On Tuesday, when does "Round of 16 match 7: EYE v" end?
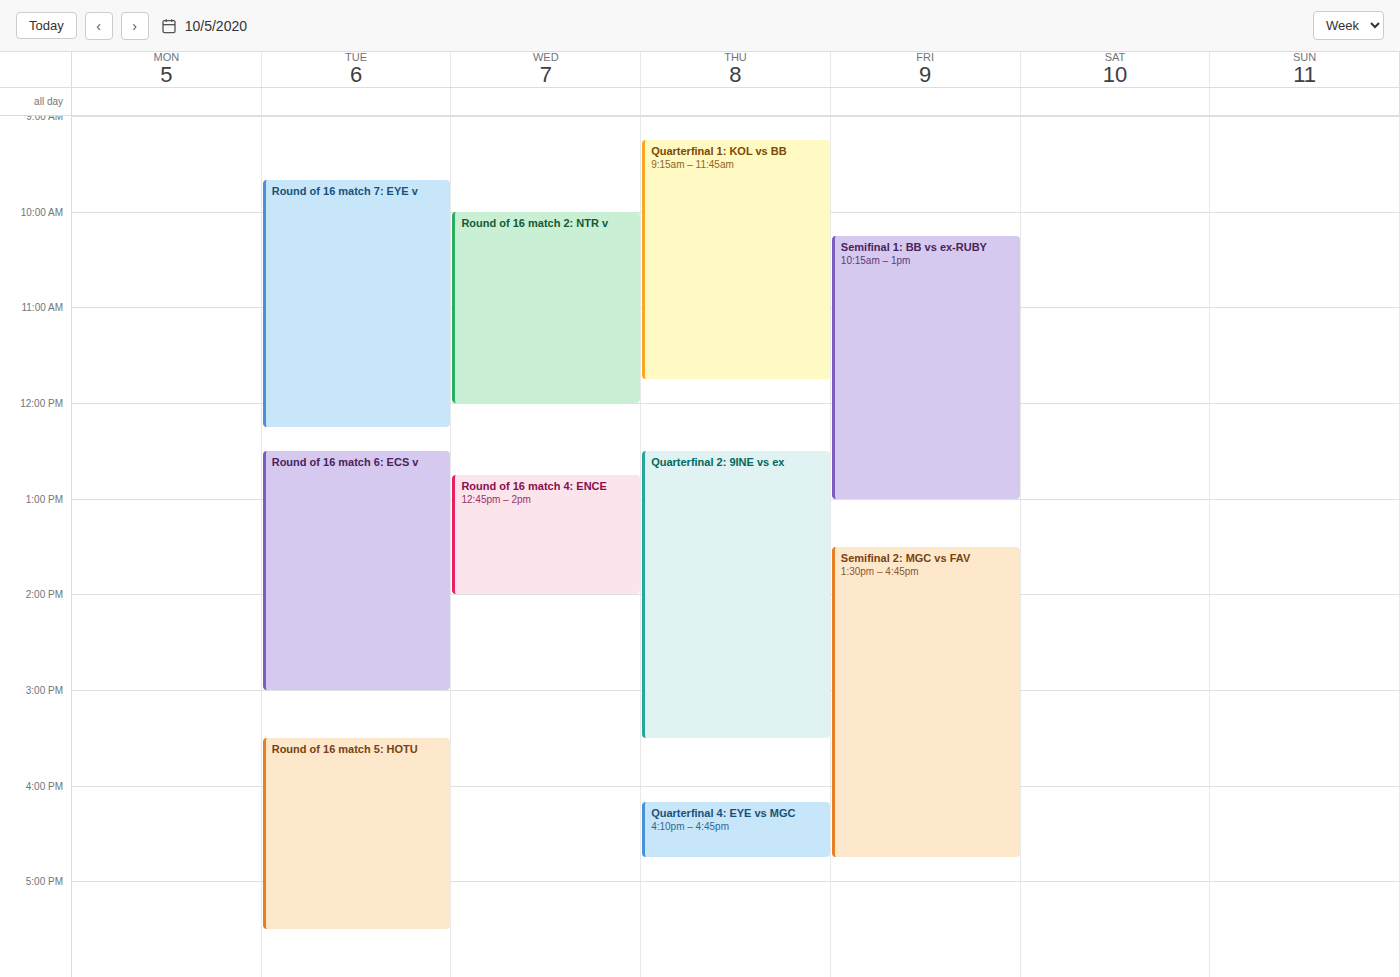
12:15 PM